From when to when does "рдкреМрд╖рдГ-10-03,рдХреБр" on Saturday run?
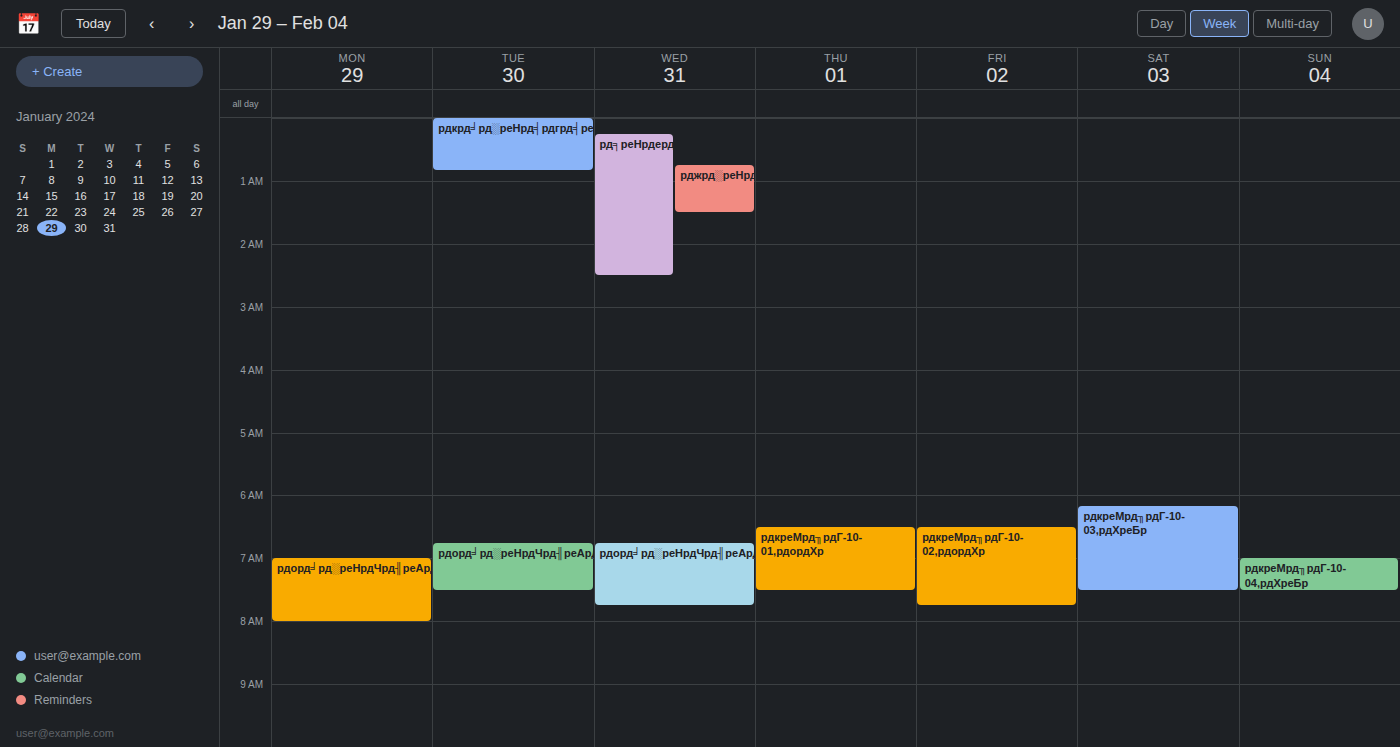
6:10 AM to 7:30 AM